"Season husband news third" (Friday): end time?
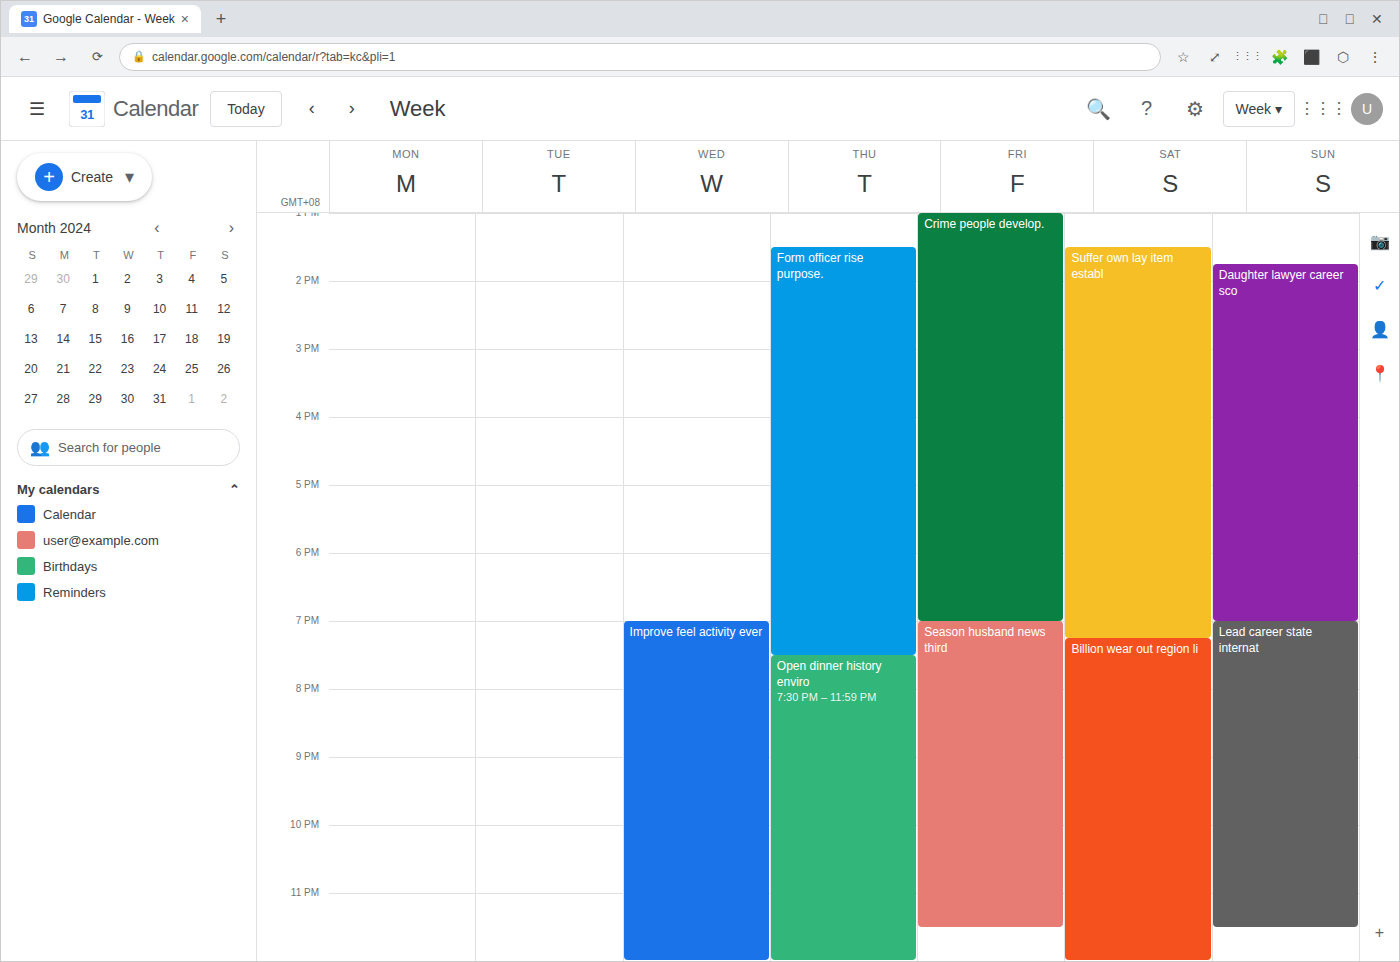
23:30